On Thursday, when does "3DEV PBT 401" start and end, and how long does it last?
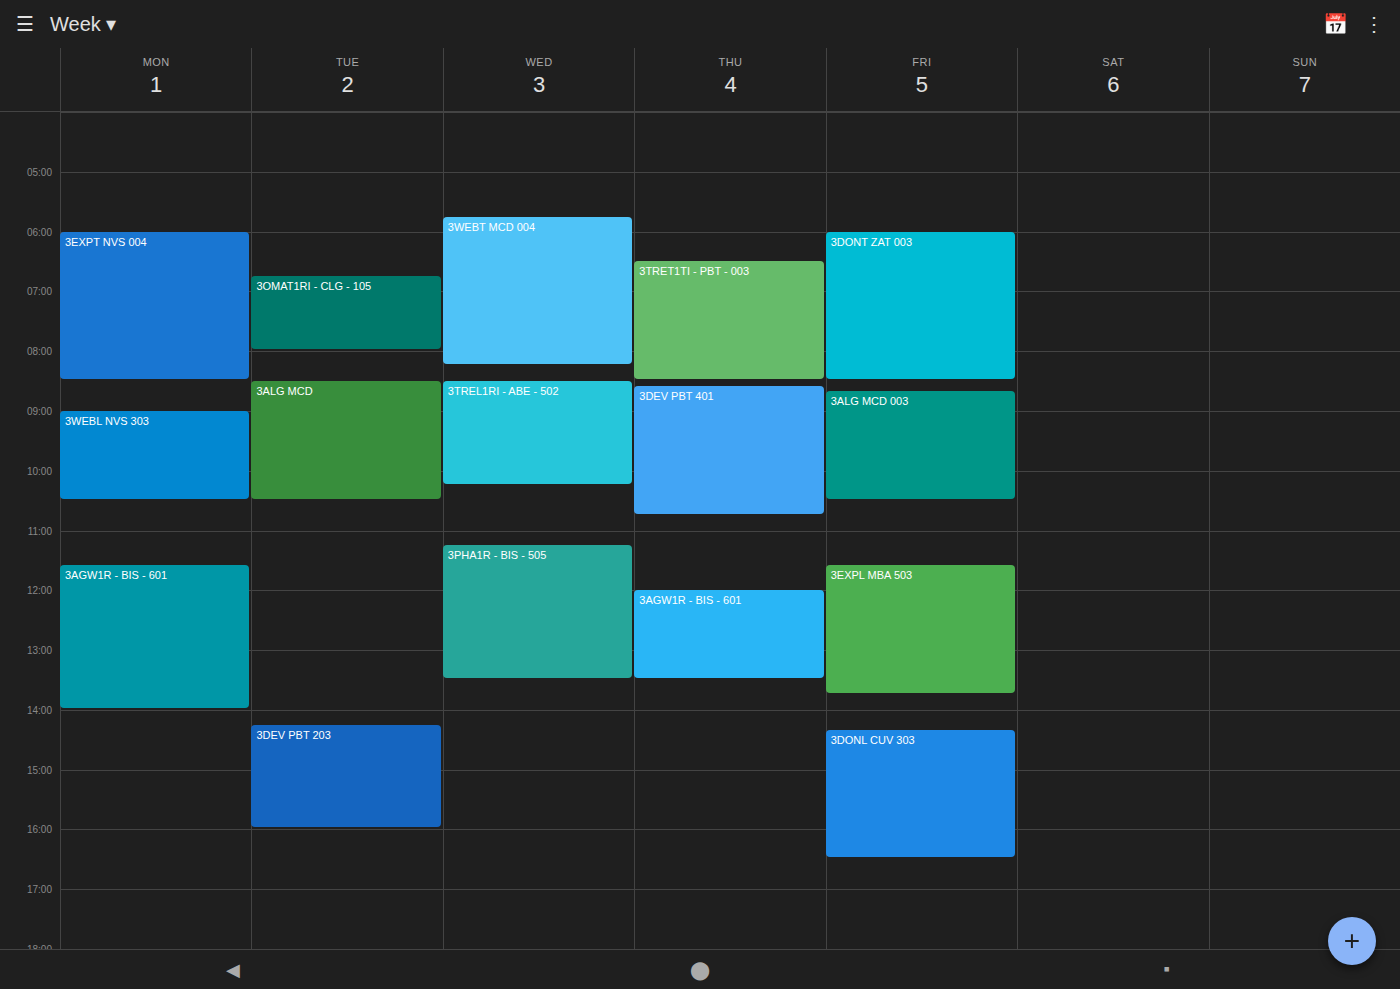
8:35 AM to 10:45 AM, 2 hours 10 minutes